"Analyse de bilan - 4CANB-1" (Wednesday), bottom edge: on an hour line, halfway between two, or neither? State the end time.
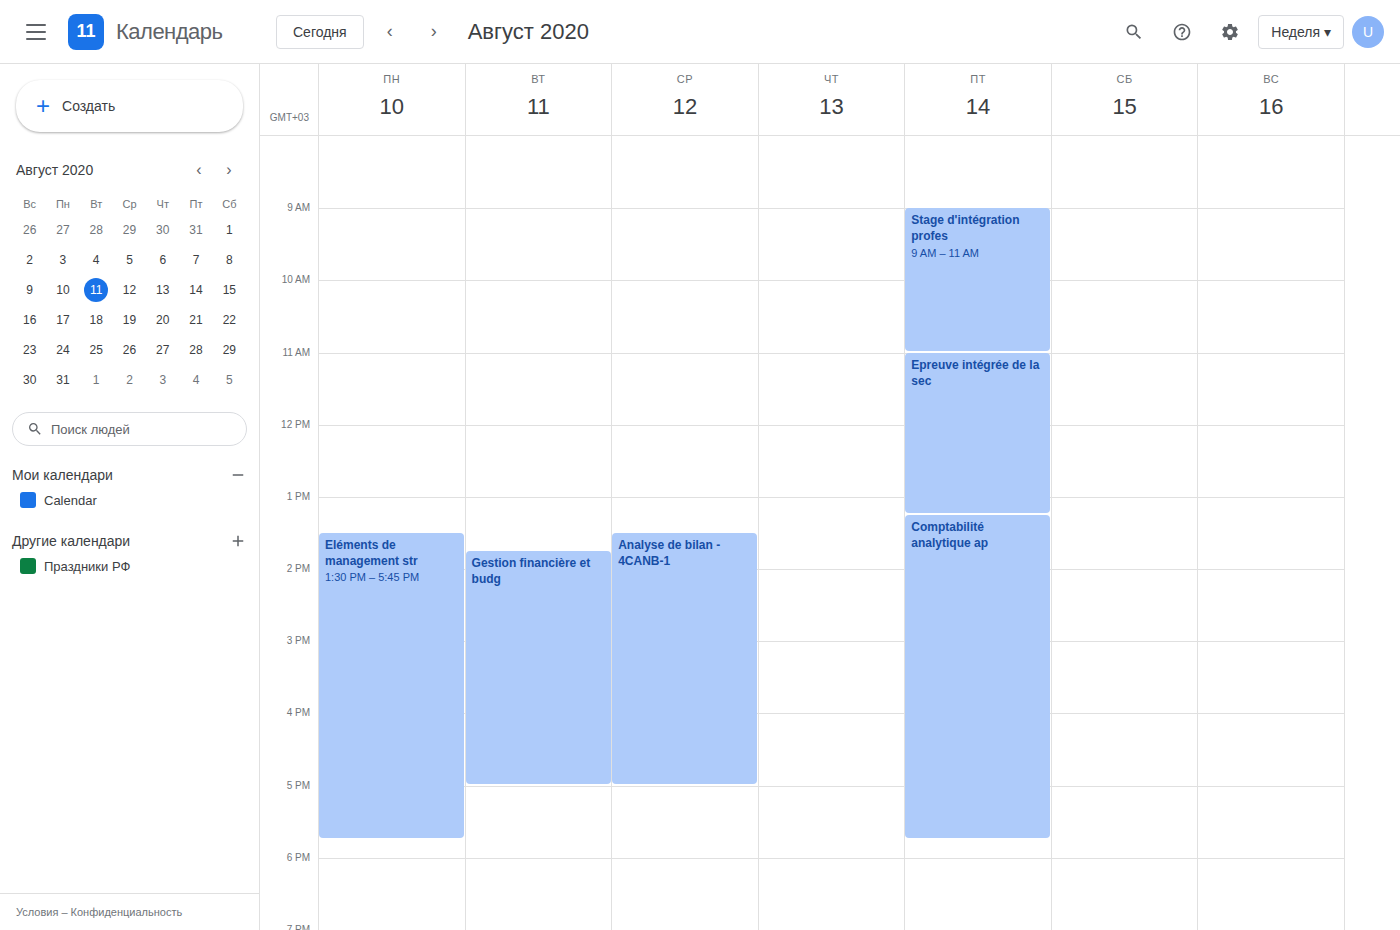
5:00 PM -- exactly on the 5 PM line.